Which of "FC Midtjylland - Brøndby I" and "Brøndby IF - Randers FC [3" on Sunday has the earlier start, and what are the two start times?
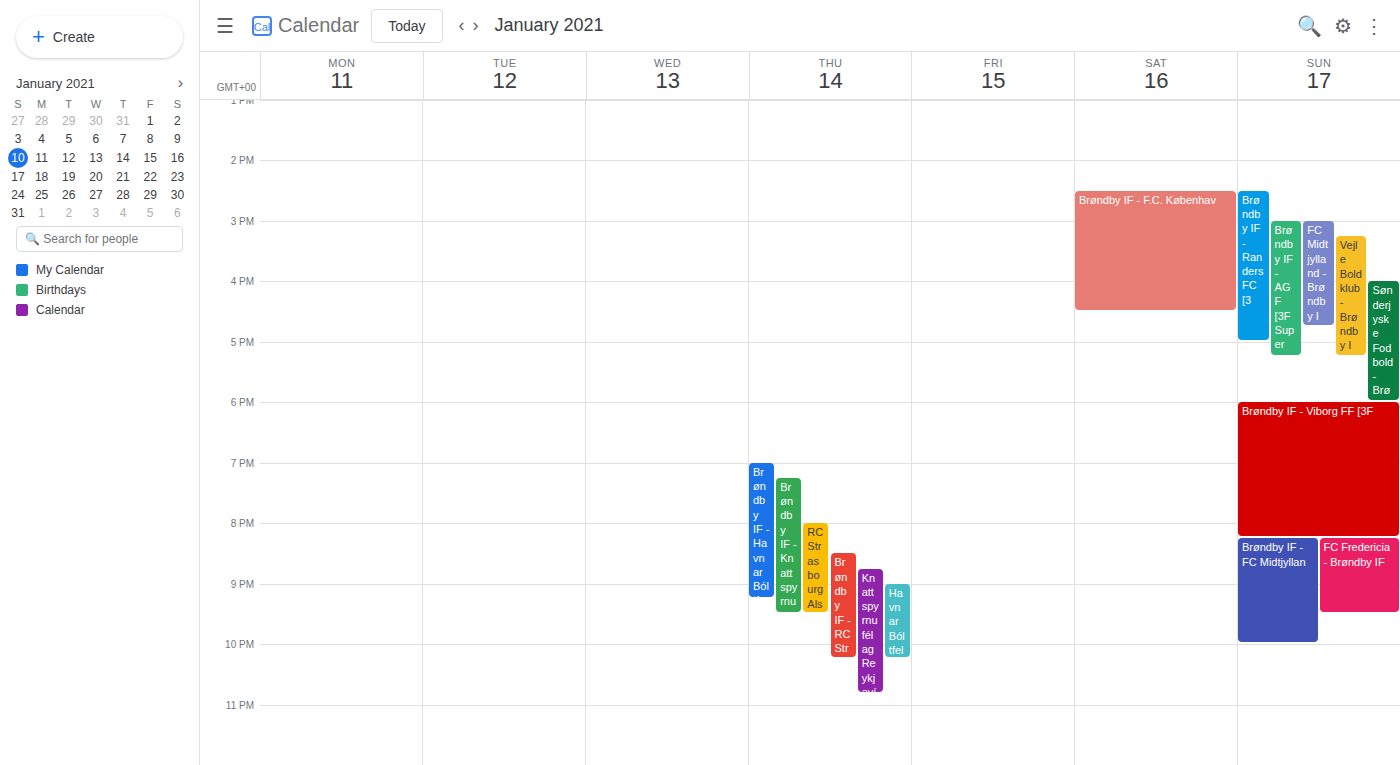
"Brøndby IF - Randers FC [3" 2:30 PM; "FC Midtjylland - Brøndby I" 3:00 PM.